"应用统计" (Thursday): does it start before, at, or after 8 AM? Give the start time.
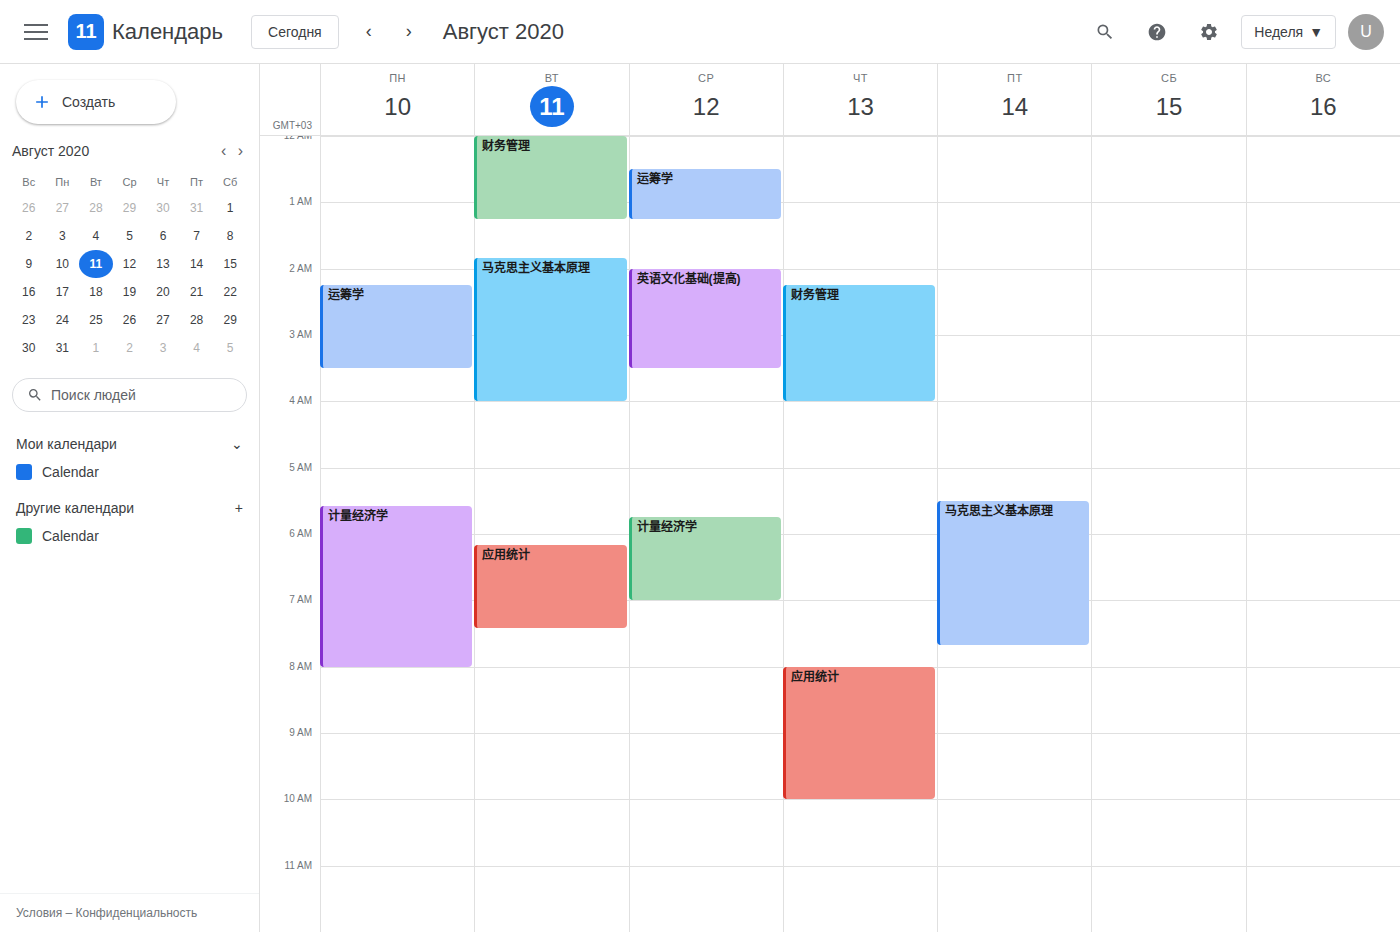
8:00 AM -- exactly at 8 AM, on the 8 AM line.